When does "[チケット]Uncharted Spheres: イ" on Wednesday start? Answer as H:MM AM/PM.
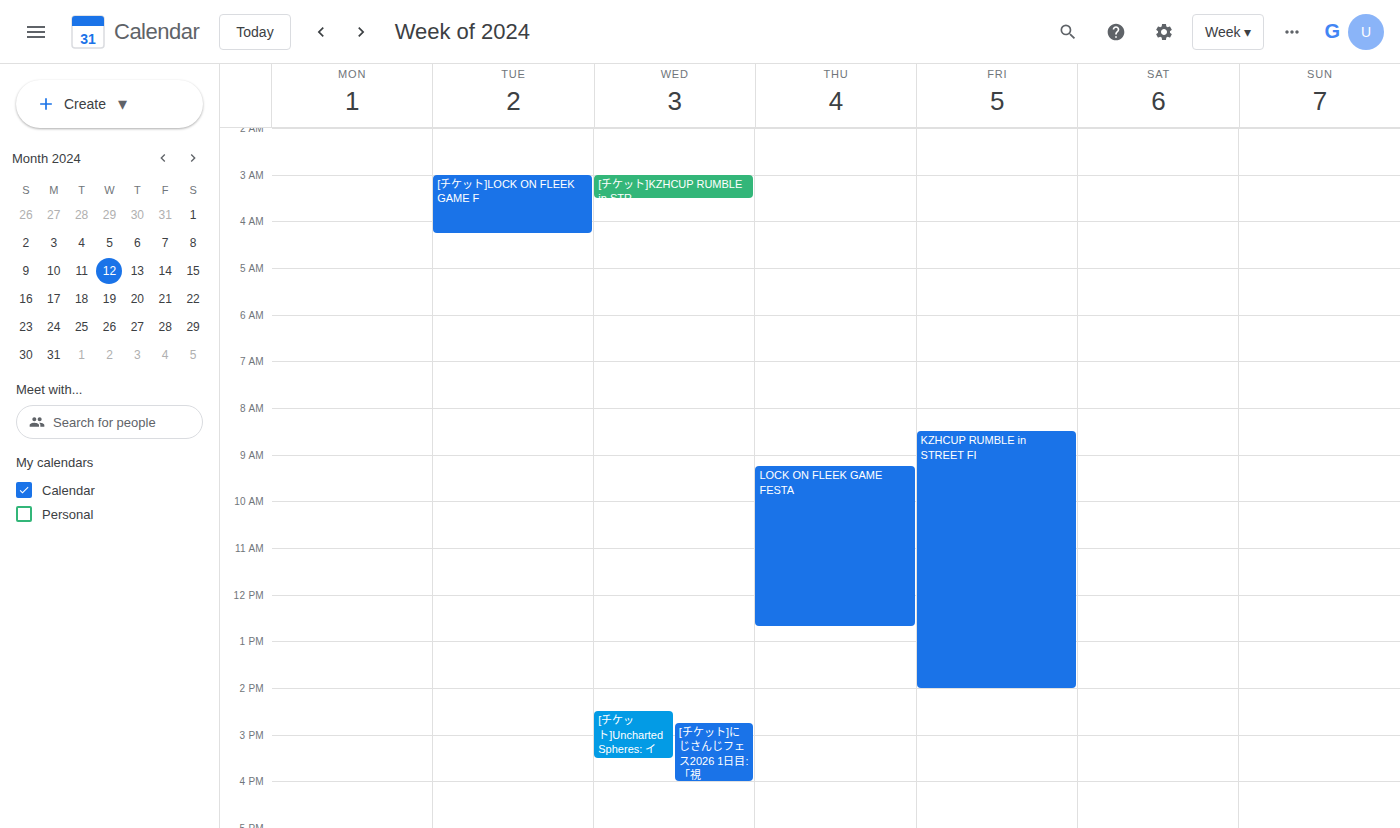
2:30 PM